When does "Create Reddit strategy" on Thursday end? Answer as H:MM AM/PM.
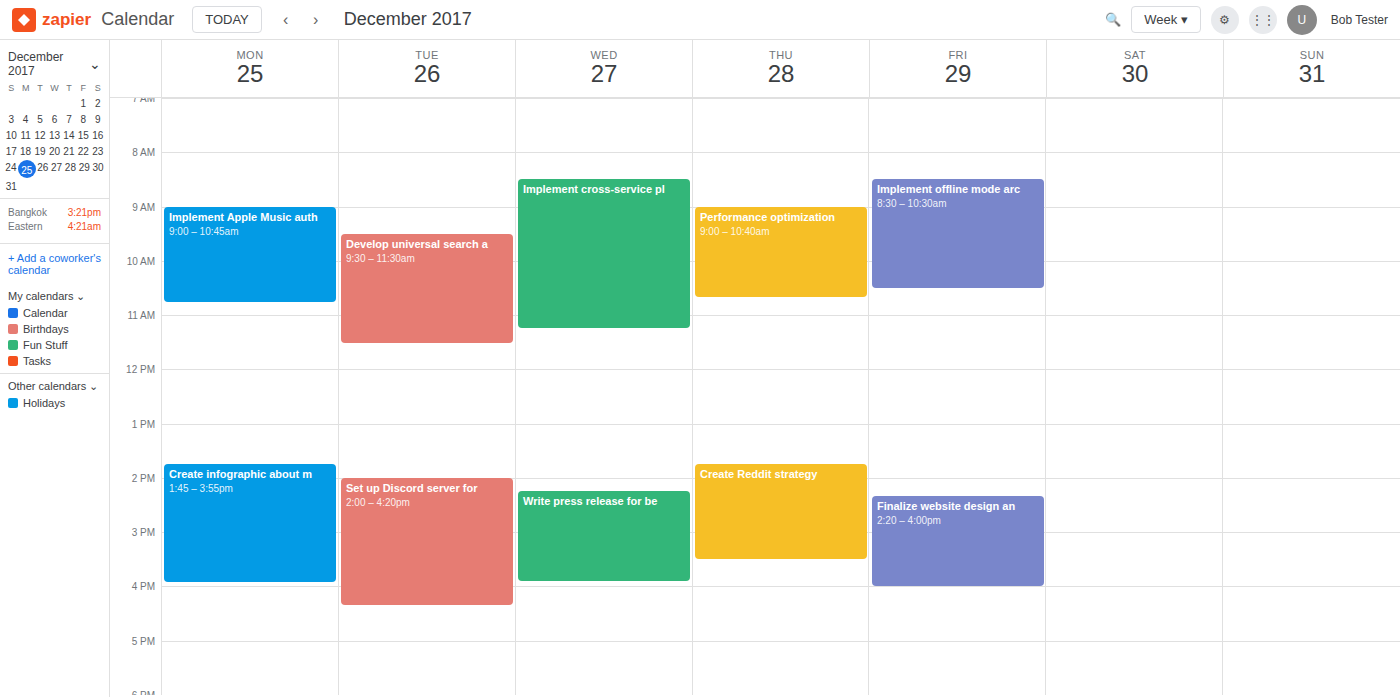
3:30 PM